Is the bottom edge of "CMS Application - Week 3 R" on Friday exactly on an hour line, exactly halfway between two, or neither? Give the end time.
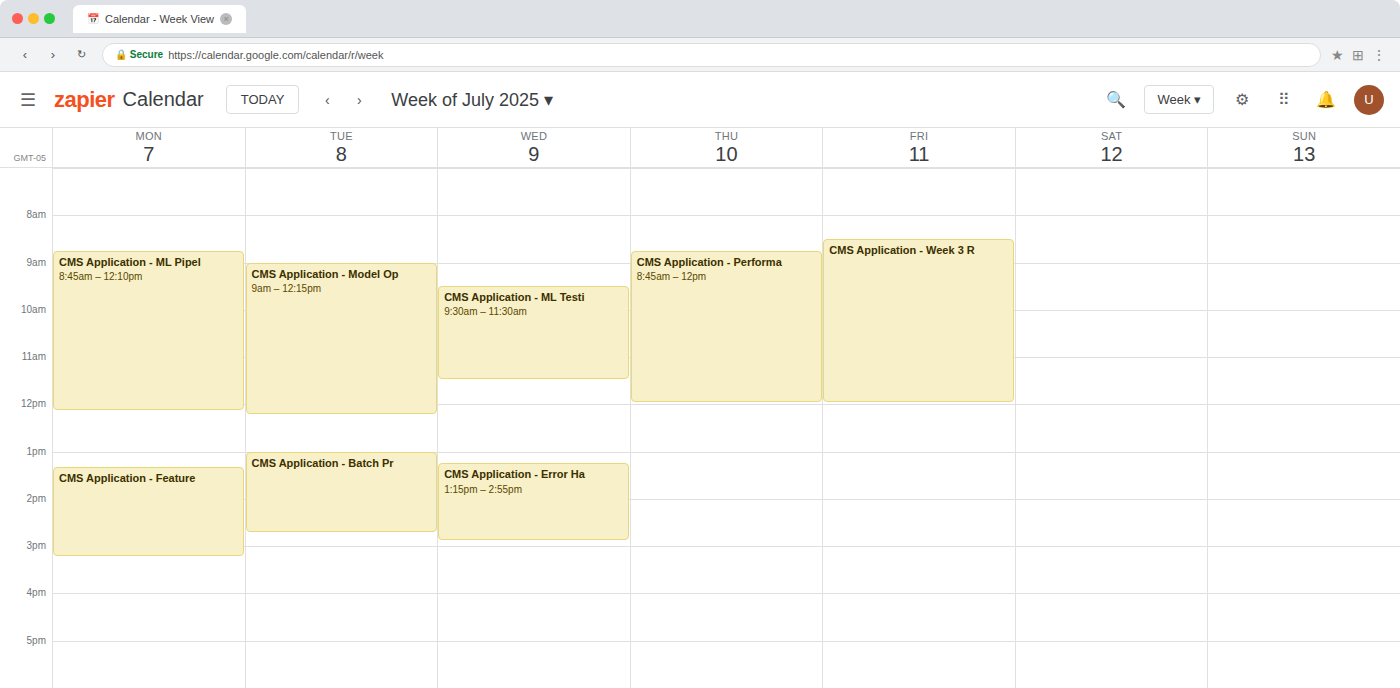
12:00 PM -- exactly on the 12 PM line.